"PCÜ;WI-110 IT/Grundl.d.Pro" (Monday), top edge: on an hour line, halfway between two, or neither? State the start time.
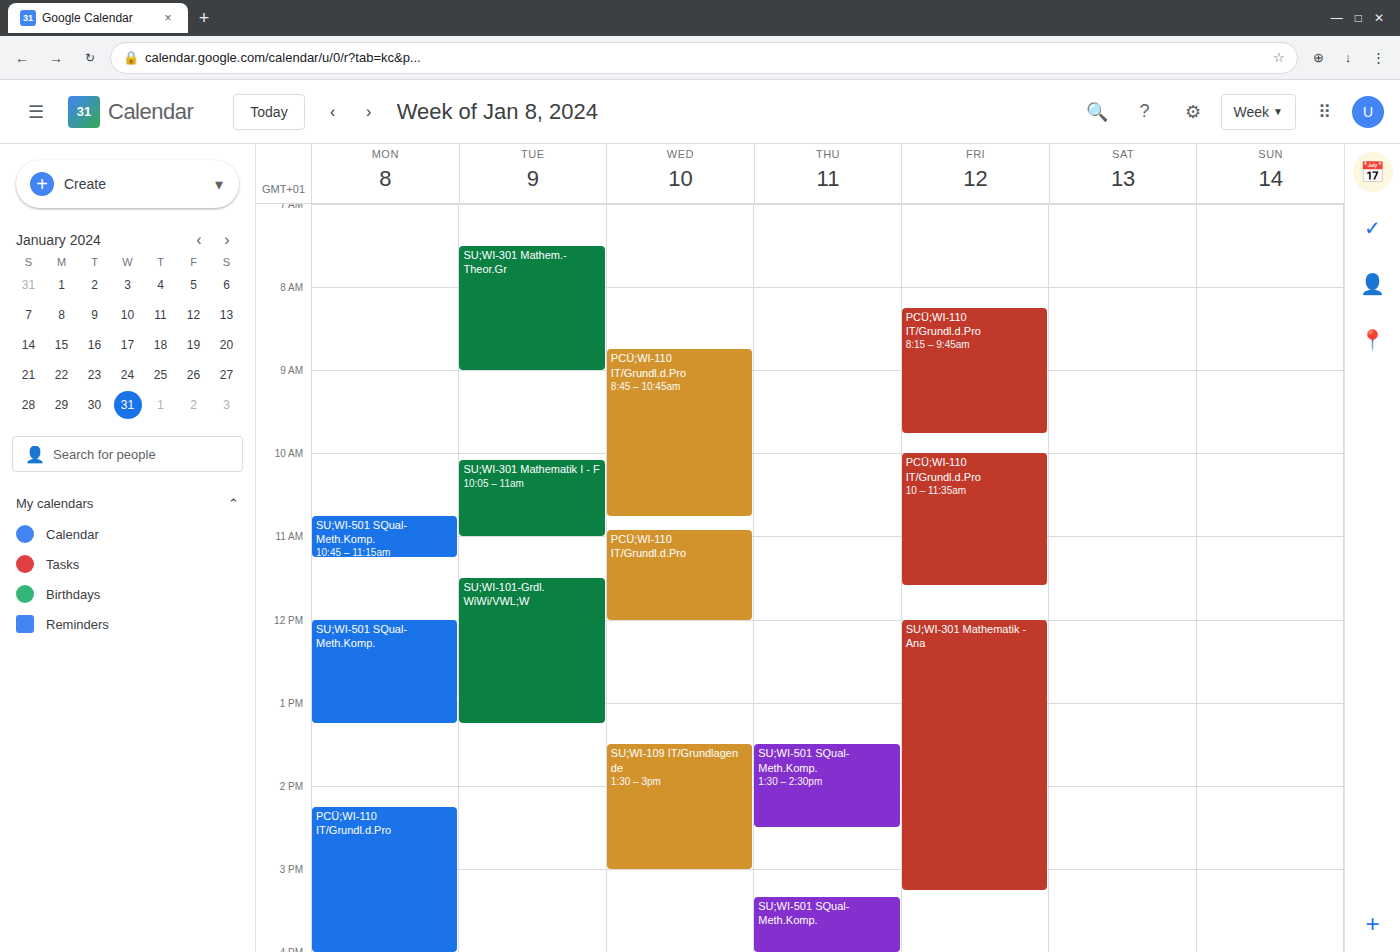
2:15 PM -- neither: a quarter of the way from the 2 PM line to the 3 PM line.